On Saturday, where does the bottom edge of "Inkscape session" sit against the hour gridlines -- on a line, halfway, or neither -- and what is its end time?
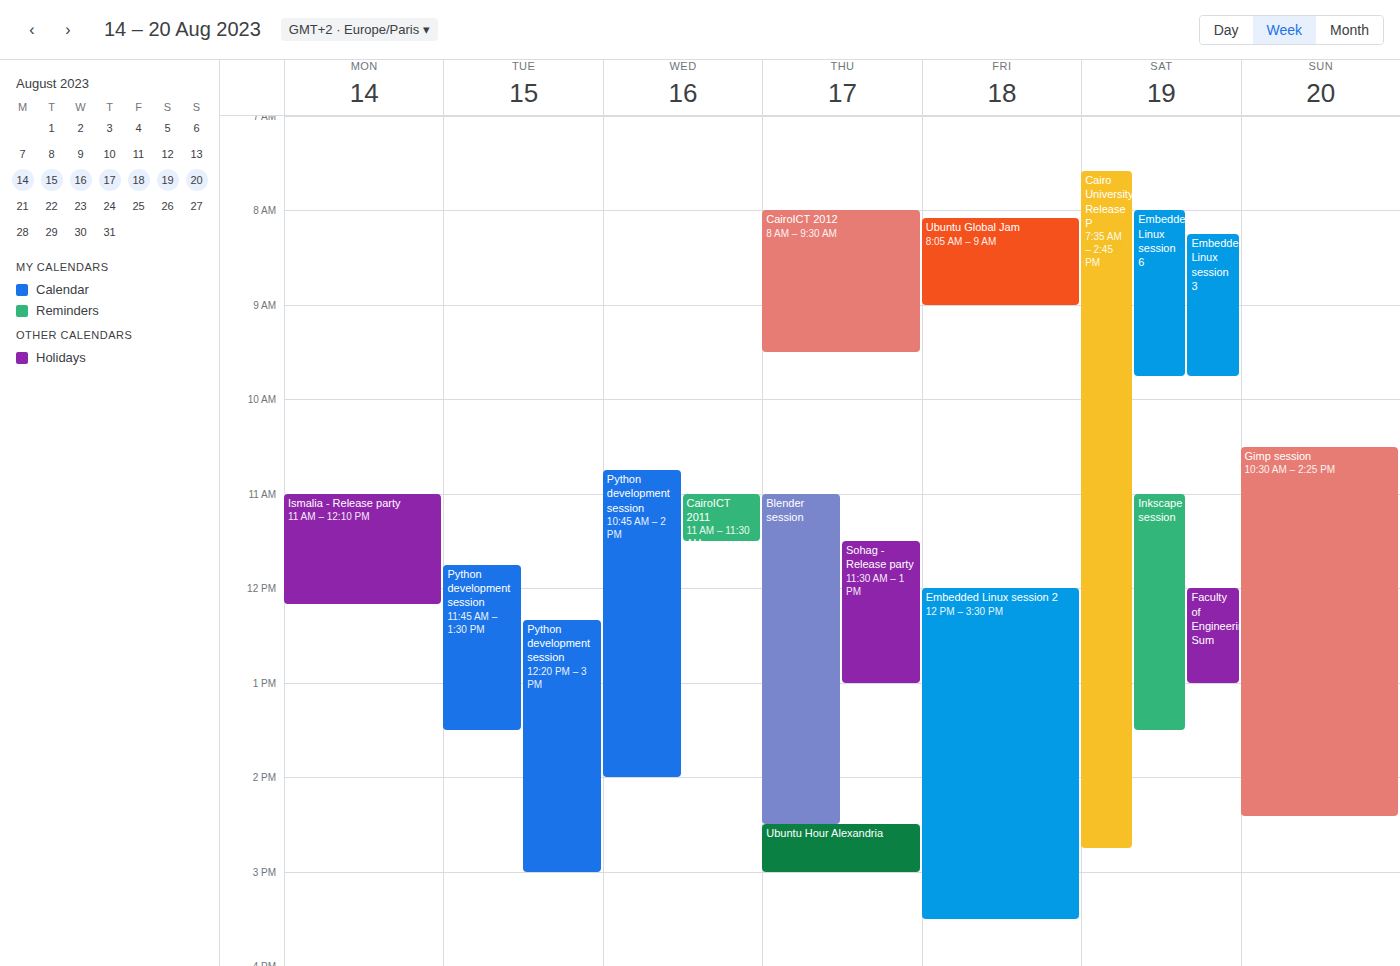
1:30 PM -- halfway between the 1 PM and 2 PM lines.